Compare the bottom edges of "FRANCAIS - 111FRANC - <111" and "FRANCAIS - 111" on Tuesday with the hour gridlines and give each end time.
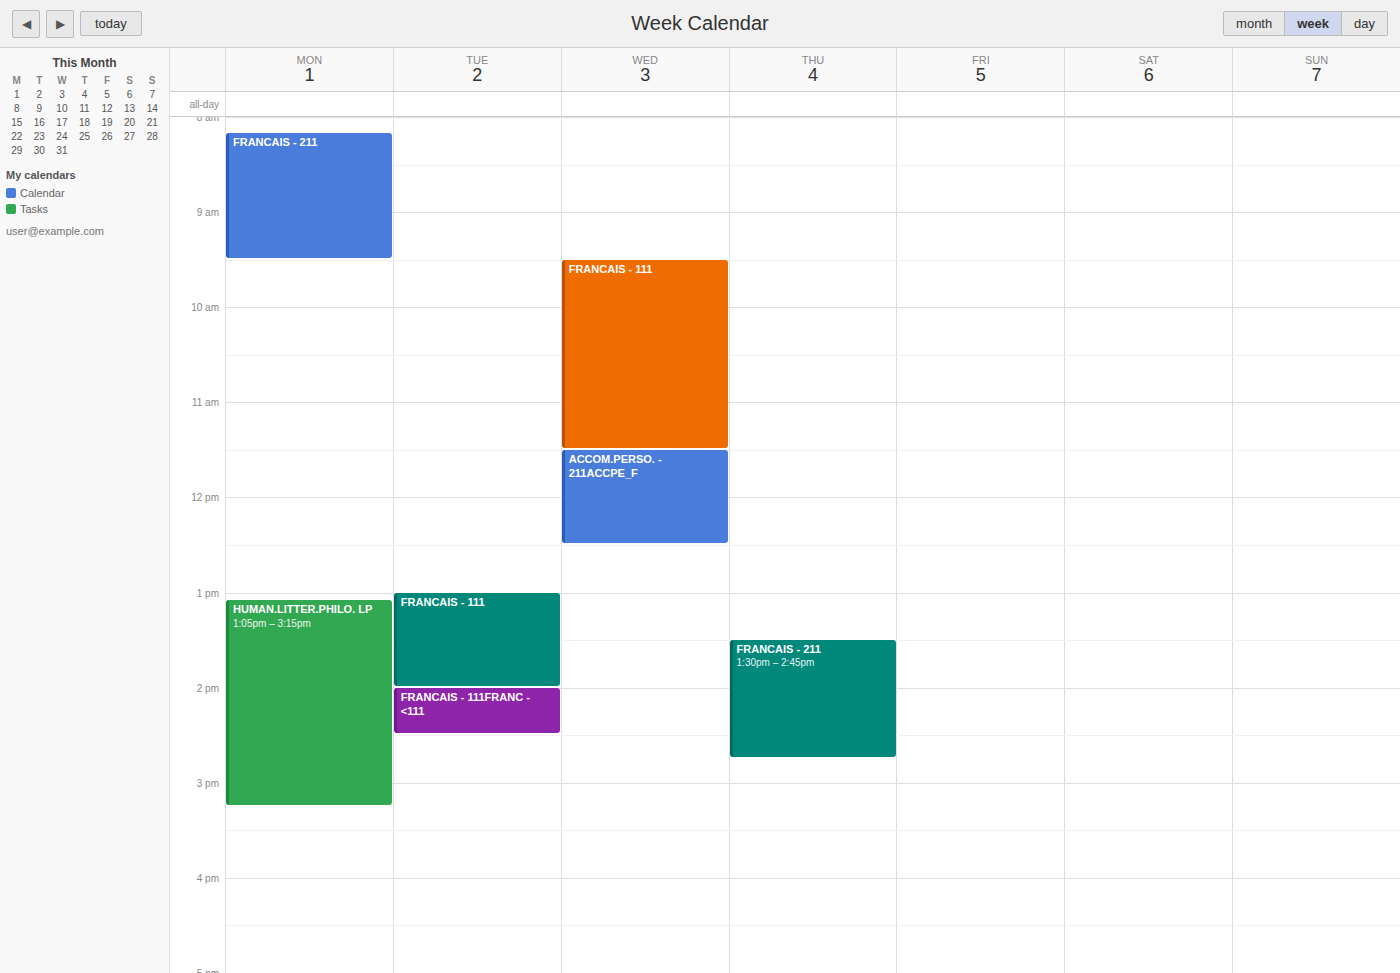
"FRANCAIS - 111FRANC - <111": 2:30 PM, halfway between the 2 PM and 3 PM lines. "FRANCAIS - 111": 2:00 PM, exactly on the 2 PM line.